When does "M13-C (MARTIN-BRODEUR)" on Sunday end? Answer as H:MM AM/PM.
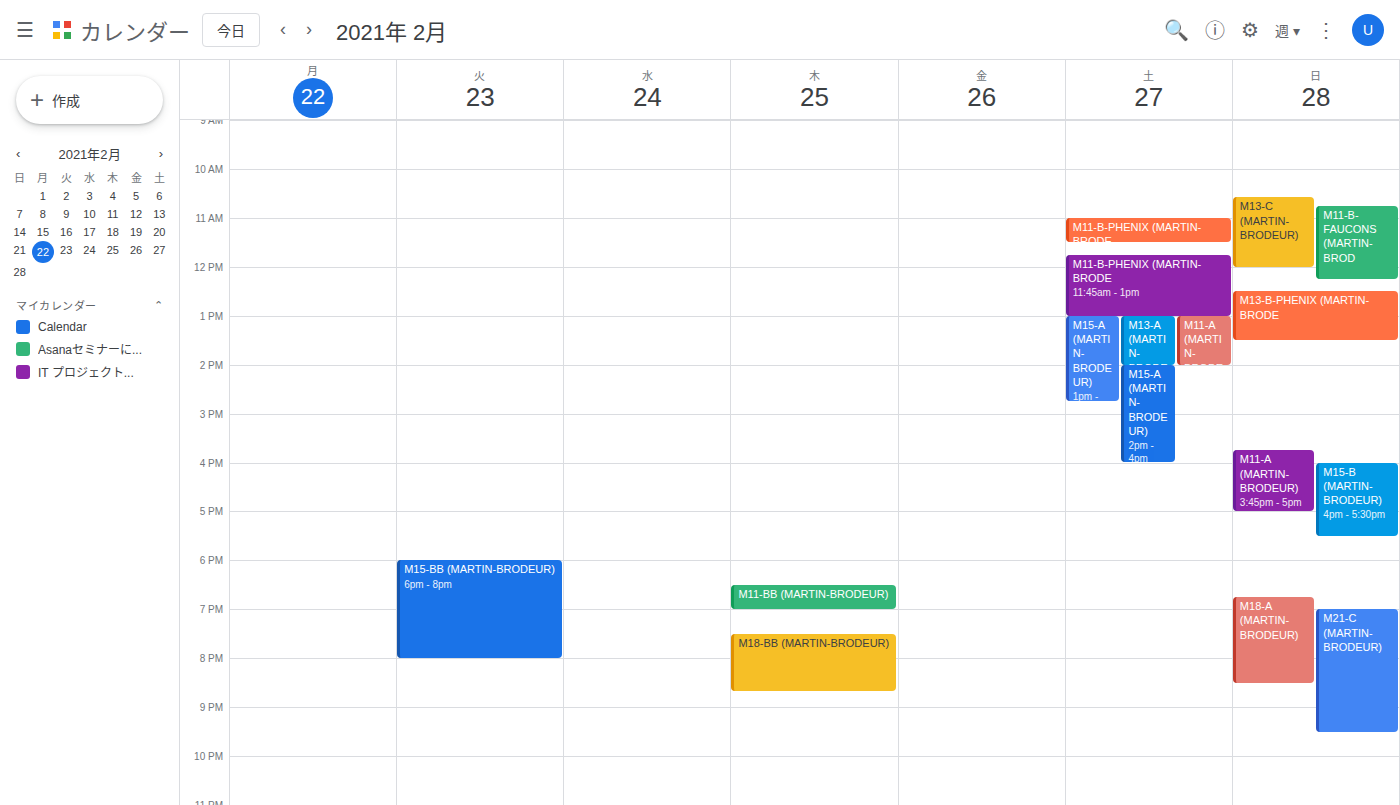
12:00 PM